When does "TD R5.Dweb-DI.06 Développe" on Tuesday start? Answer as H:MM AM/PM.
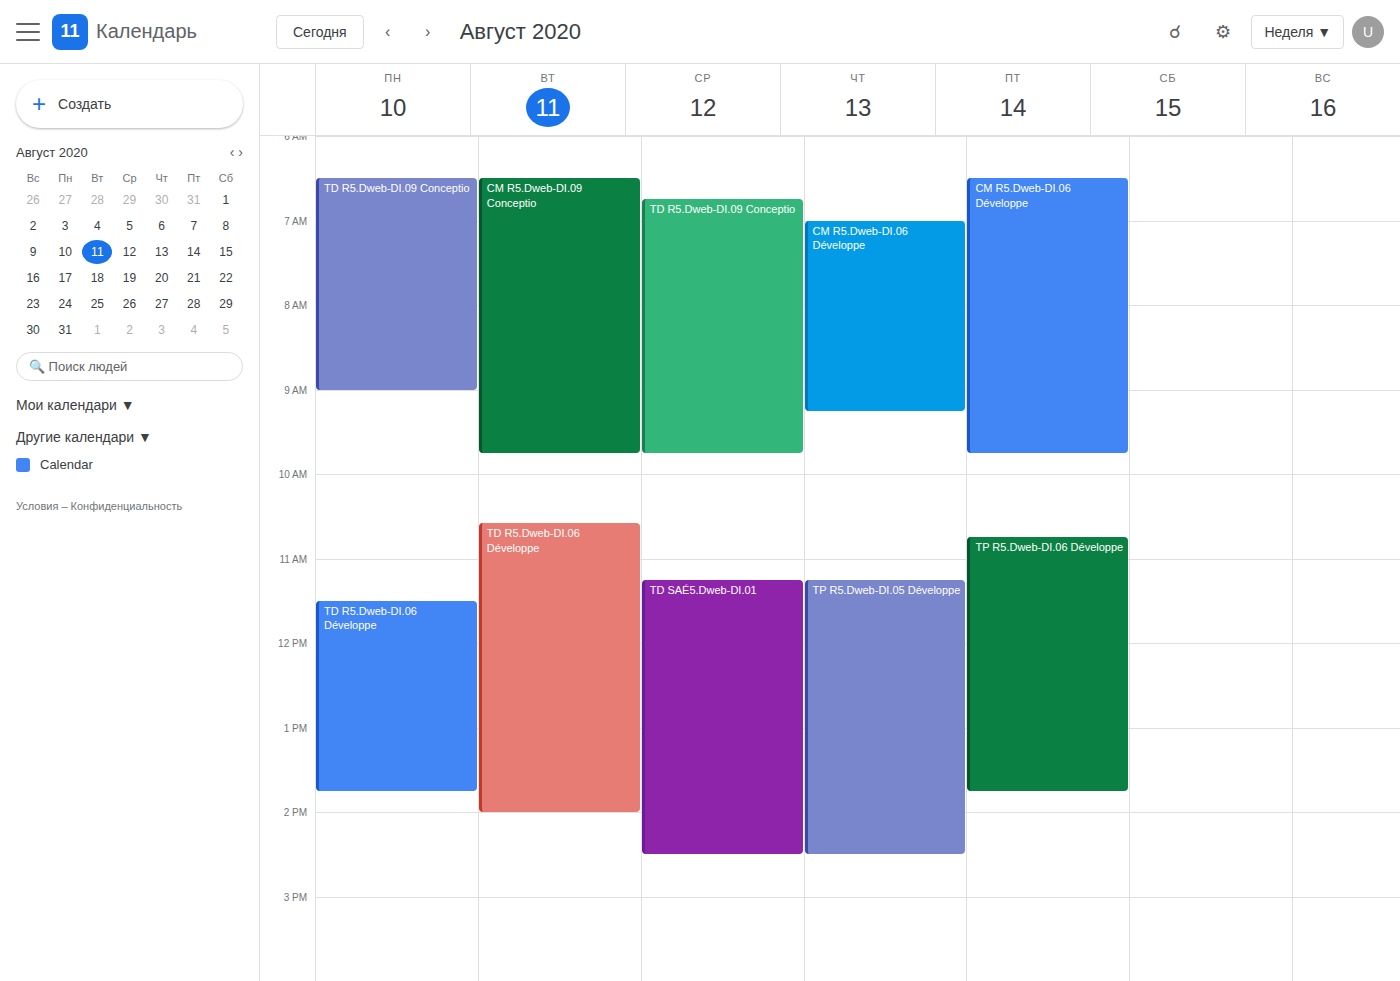
10:35 AM